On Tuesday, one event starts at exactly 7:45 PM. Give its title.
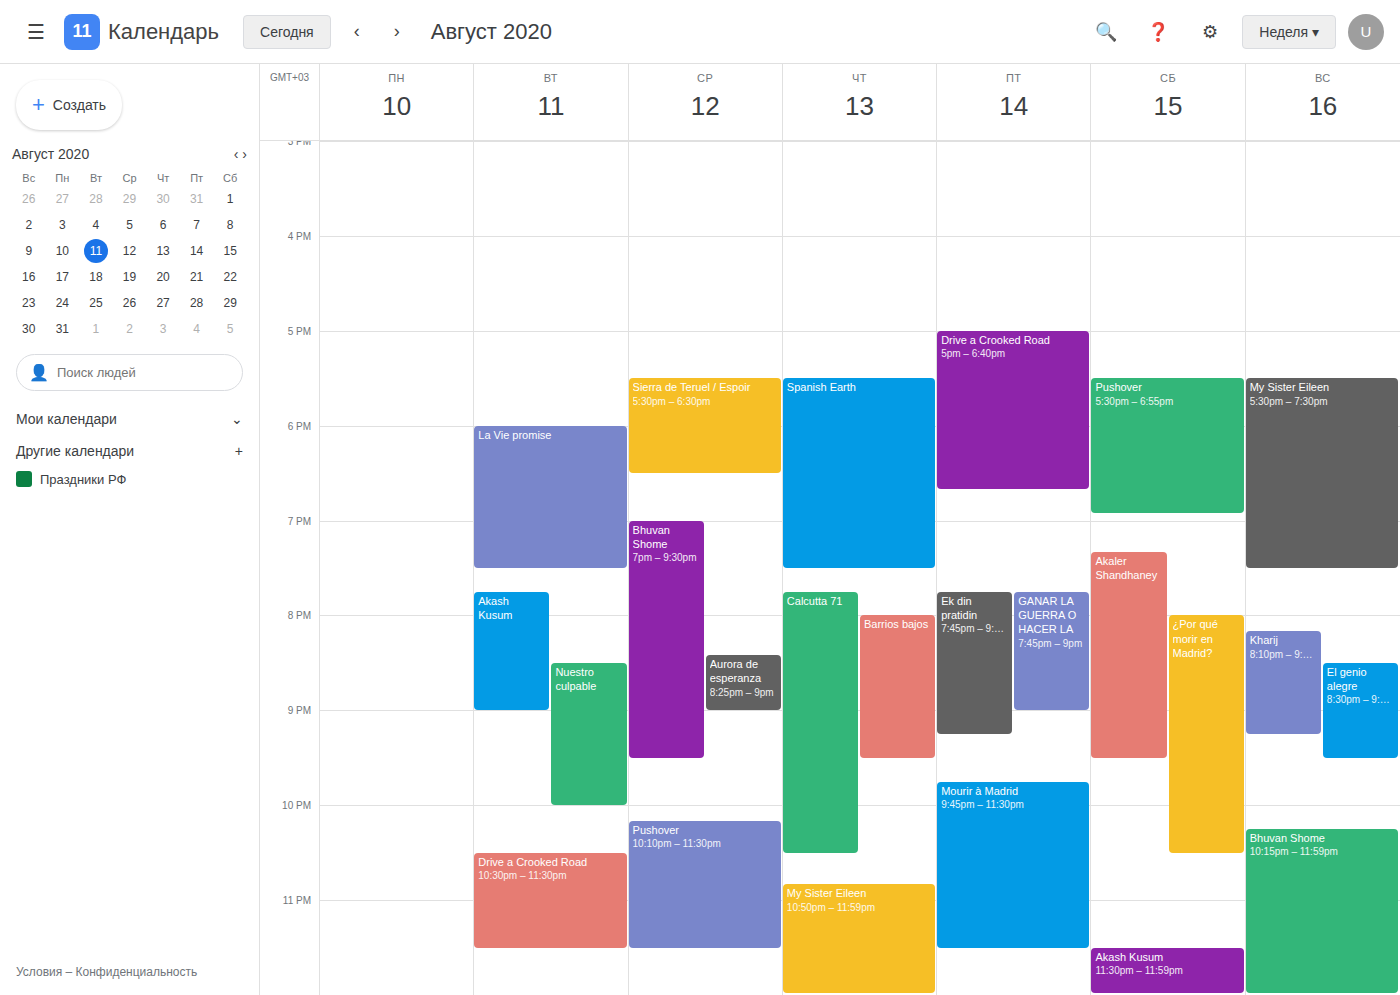
"Akash Kusum"